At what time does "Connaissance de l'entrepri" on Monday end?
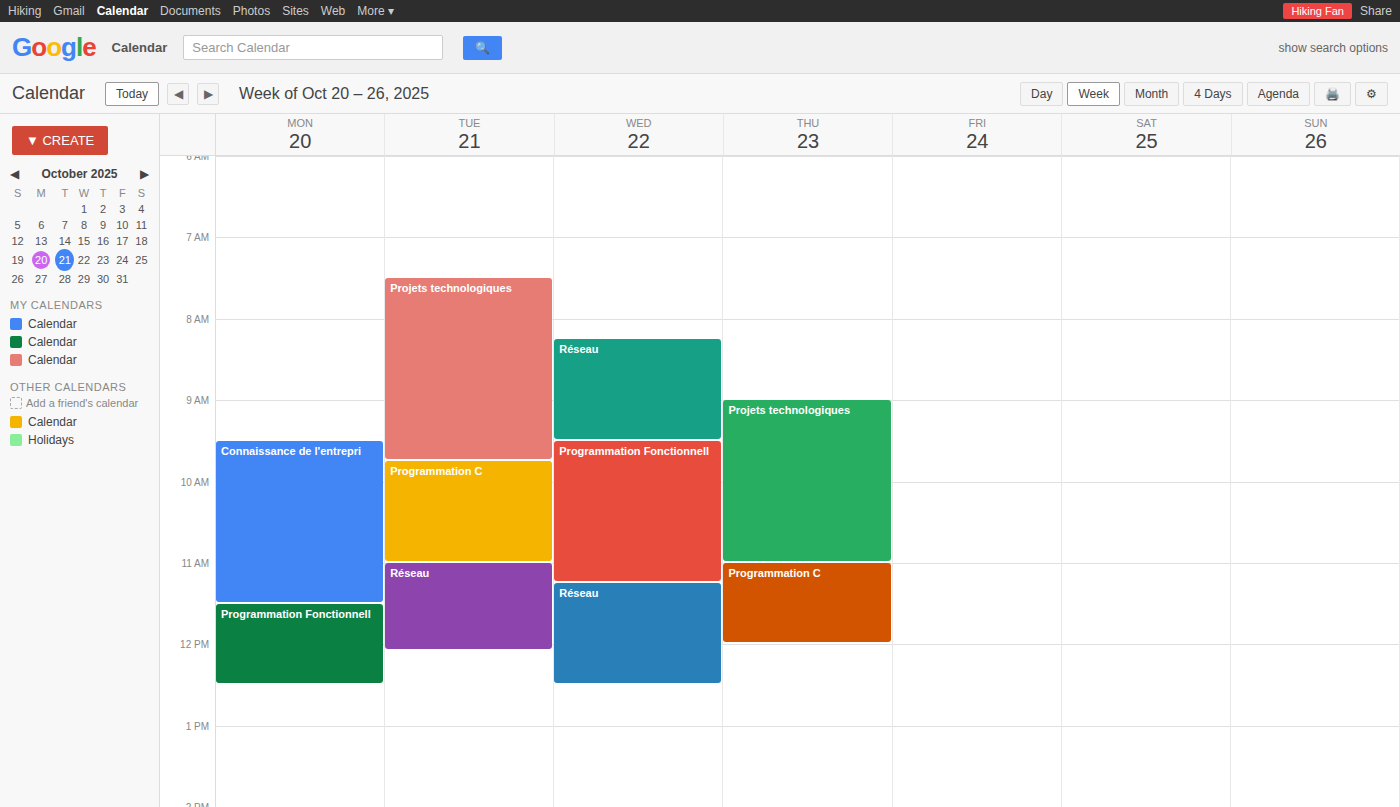
11:30 AM